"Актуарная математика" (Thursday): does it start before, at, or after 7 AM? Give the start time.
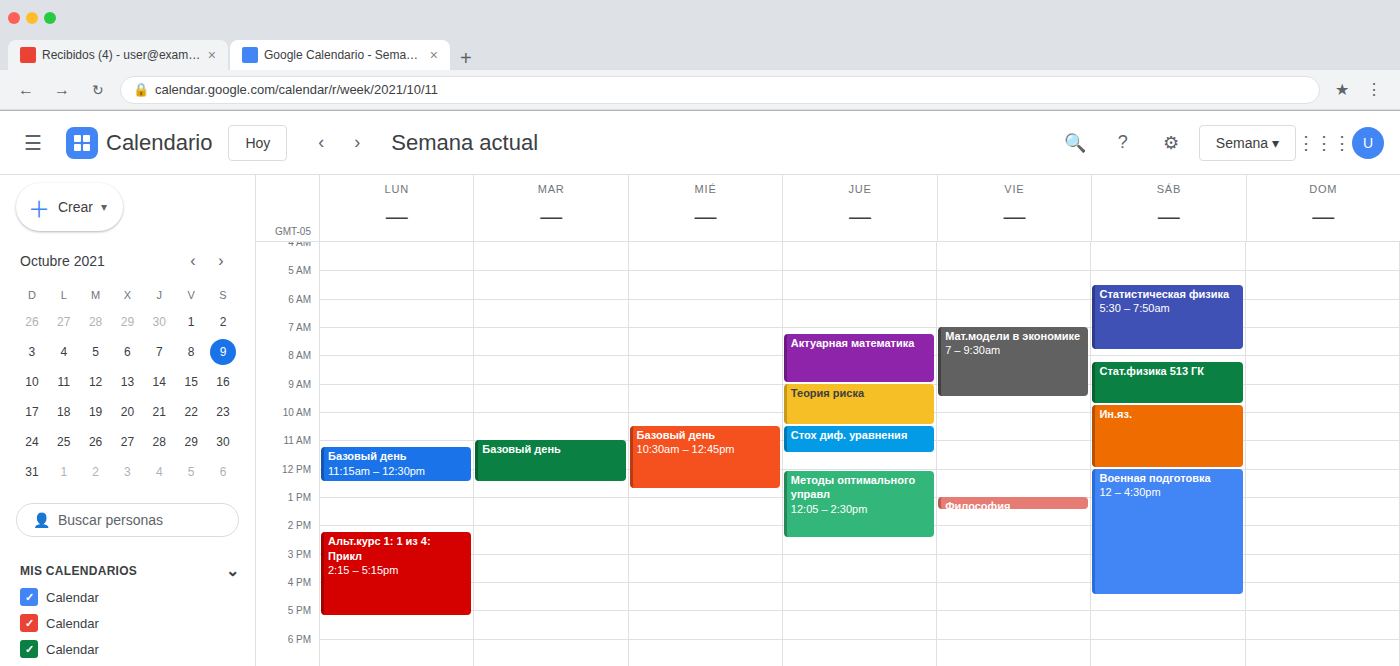
7:15 AM -- after 7 AM, 15 minutes below the 7 AM line.